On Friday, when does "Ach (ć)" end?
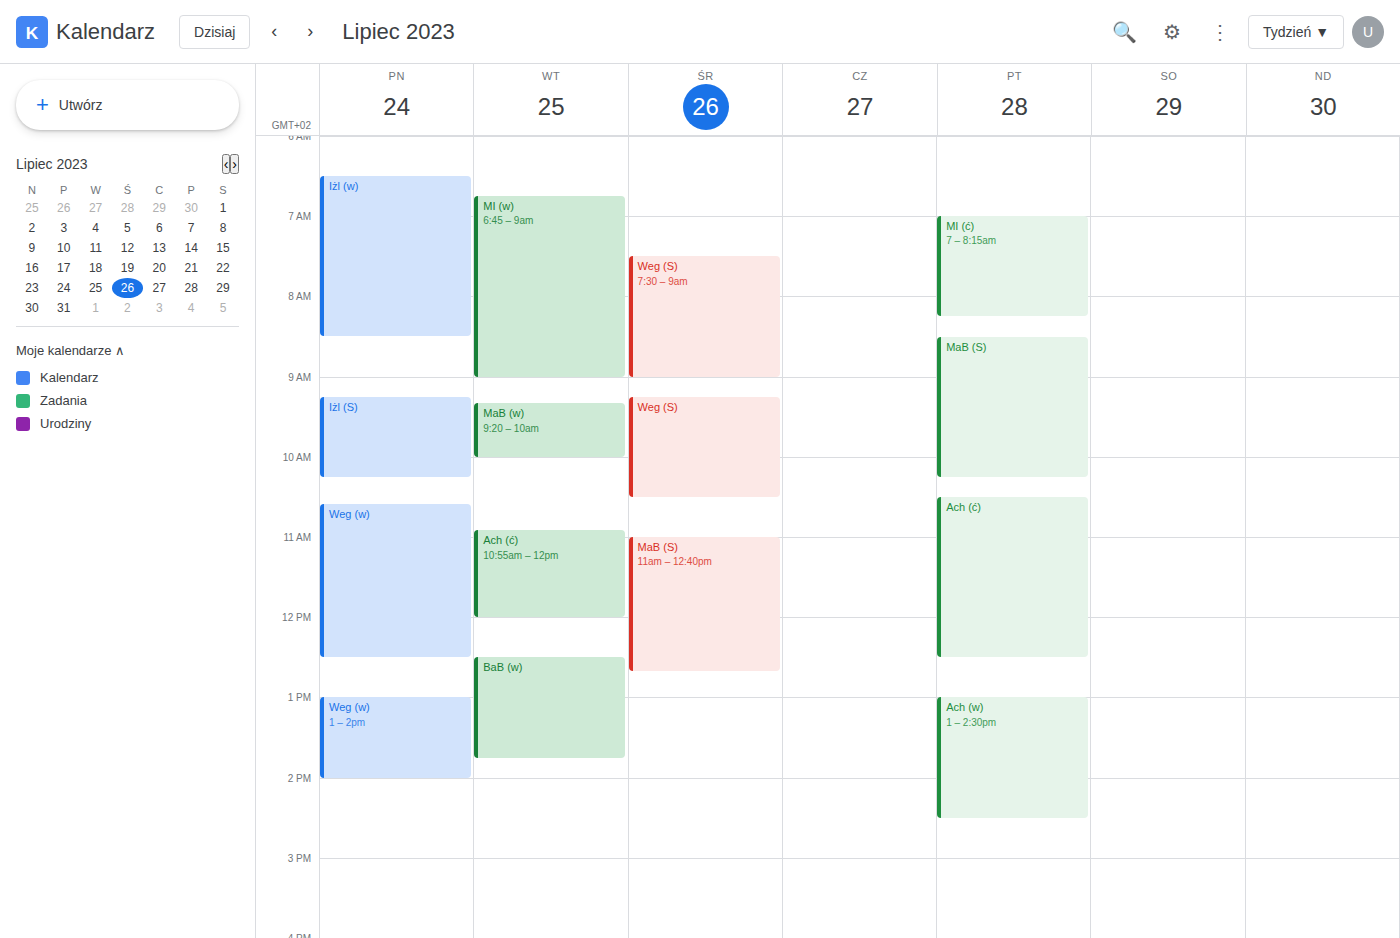
12:30 PM